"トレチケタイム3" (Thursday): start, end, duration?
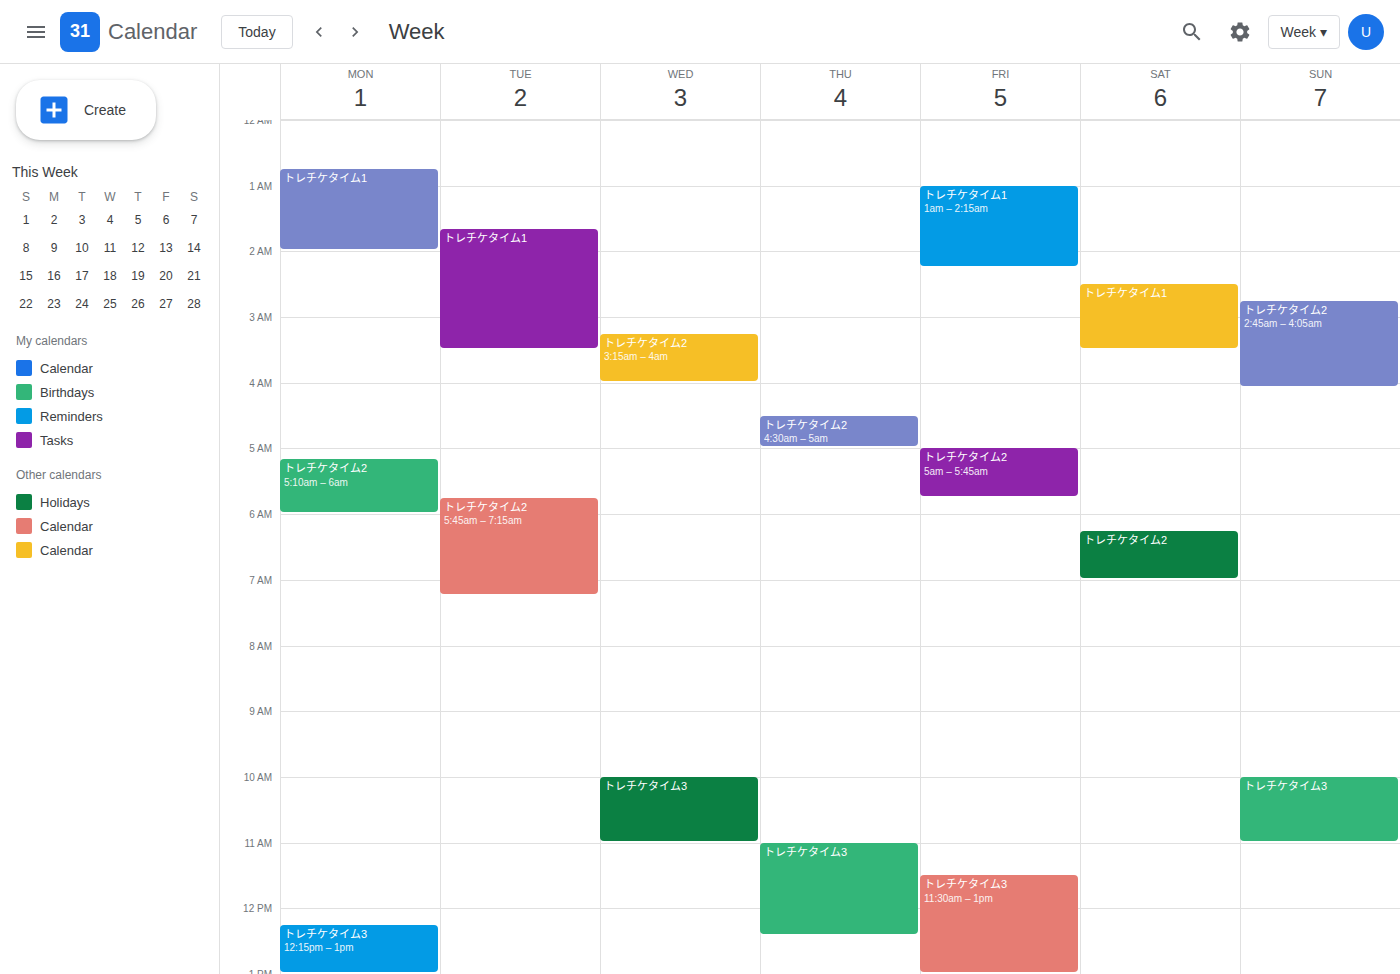
11:00 AM to 12:25 PM, 1 hour 25 minutes